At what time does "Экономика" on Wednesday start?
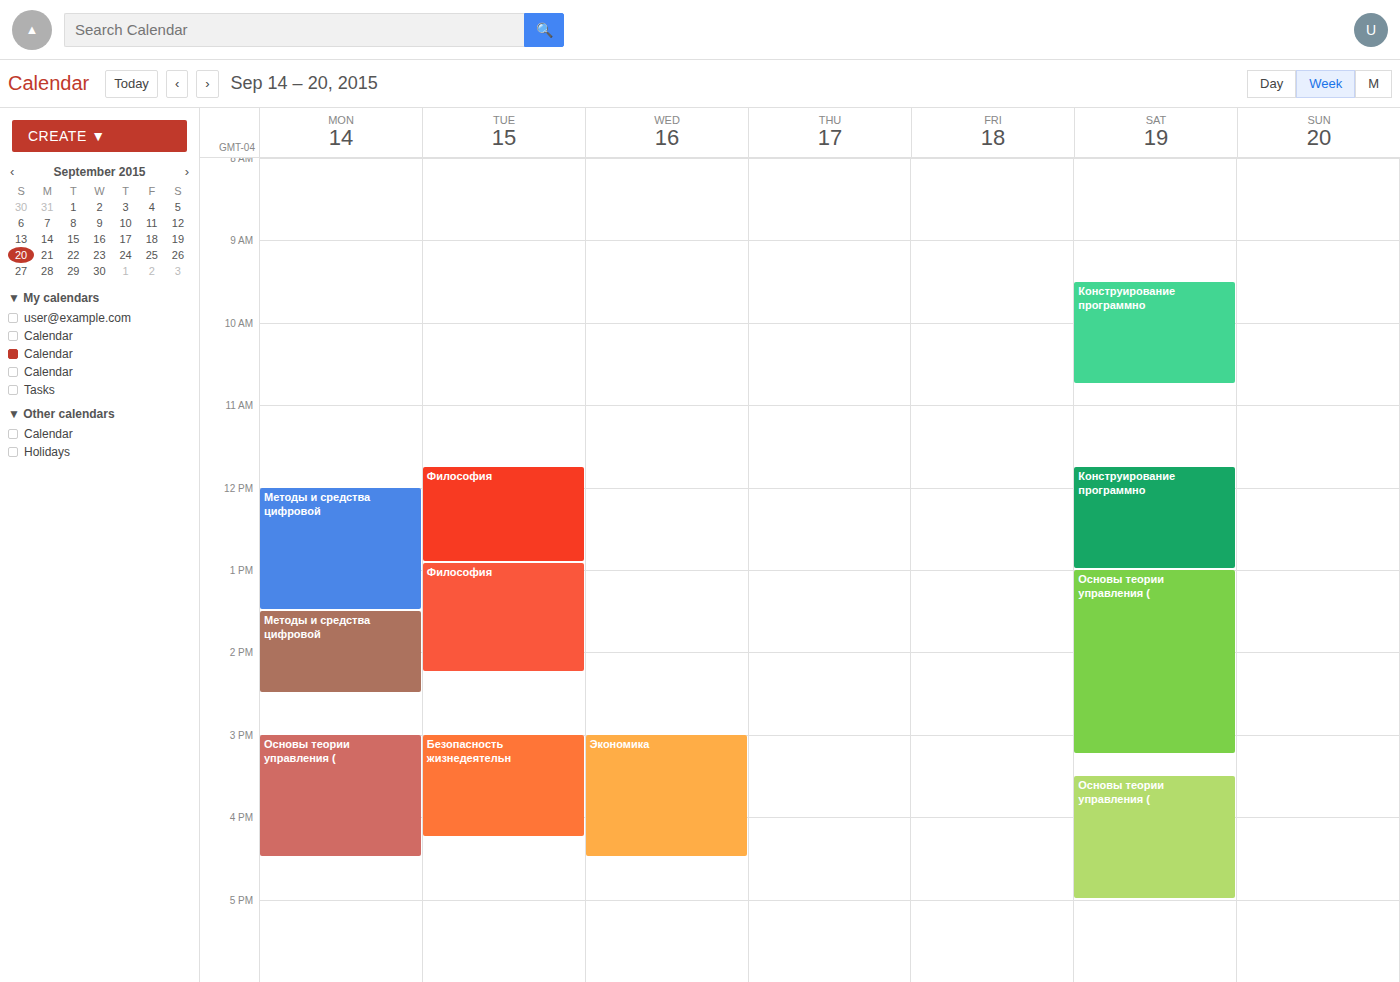
15:00